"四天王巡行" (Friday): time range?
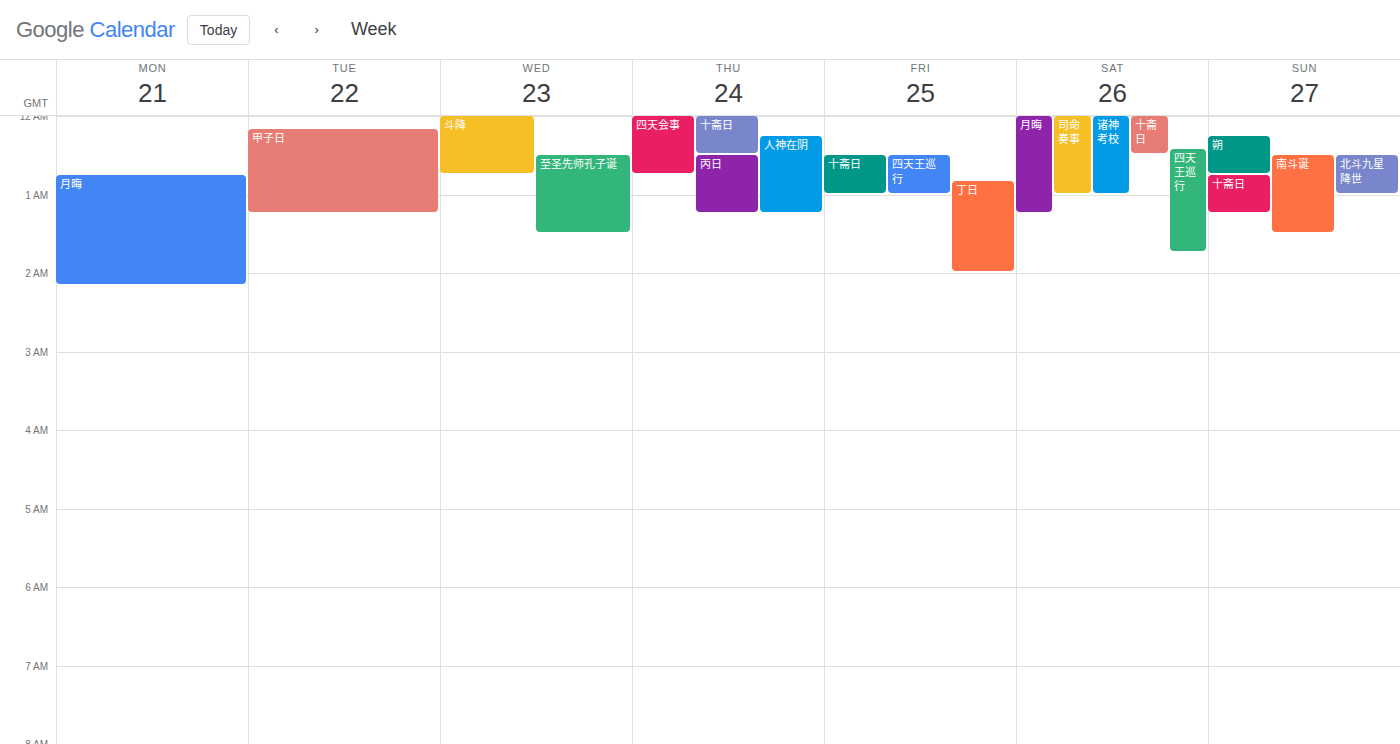
12:30 AM to 1:00 AM